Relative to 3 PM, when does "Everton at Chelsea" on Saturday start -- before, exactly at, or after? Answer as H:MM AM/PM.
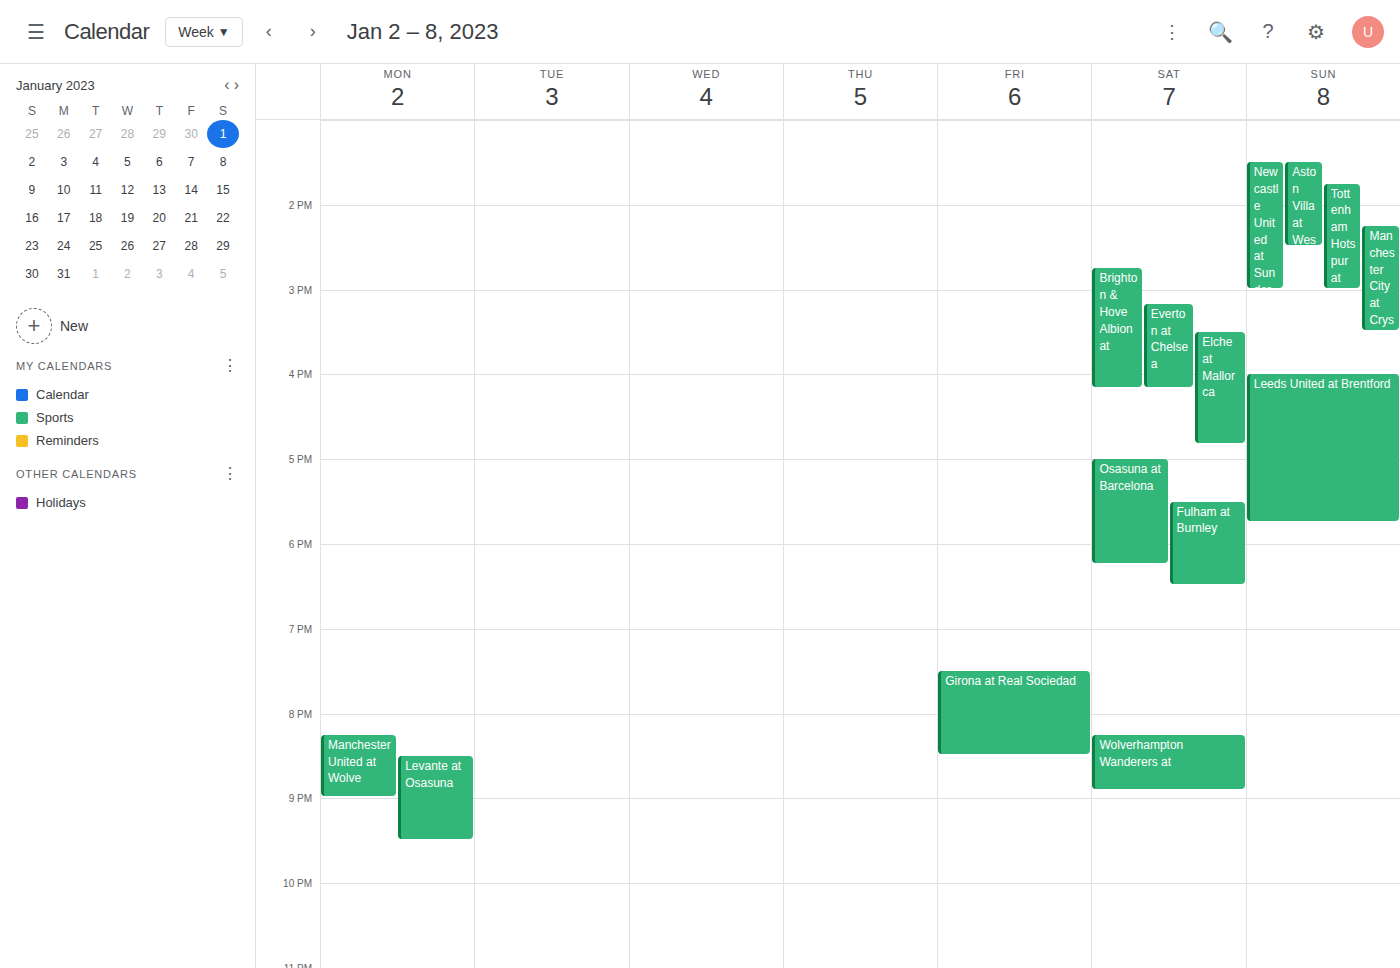
3:10 PM -- after 3 PM, 10 minutes below the 3 PM line.